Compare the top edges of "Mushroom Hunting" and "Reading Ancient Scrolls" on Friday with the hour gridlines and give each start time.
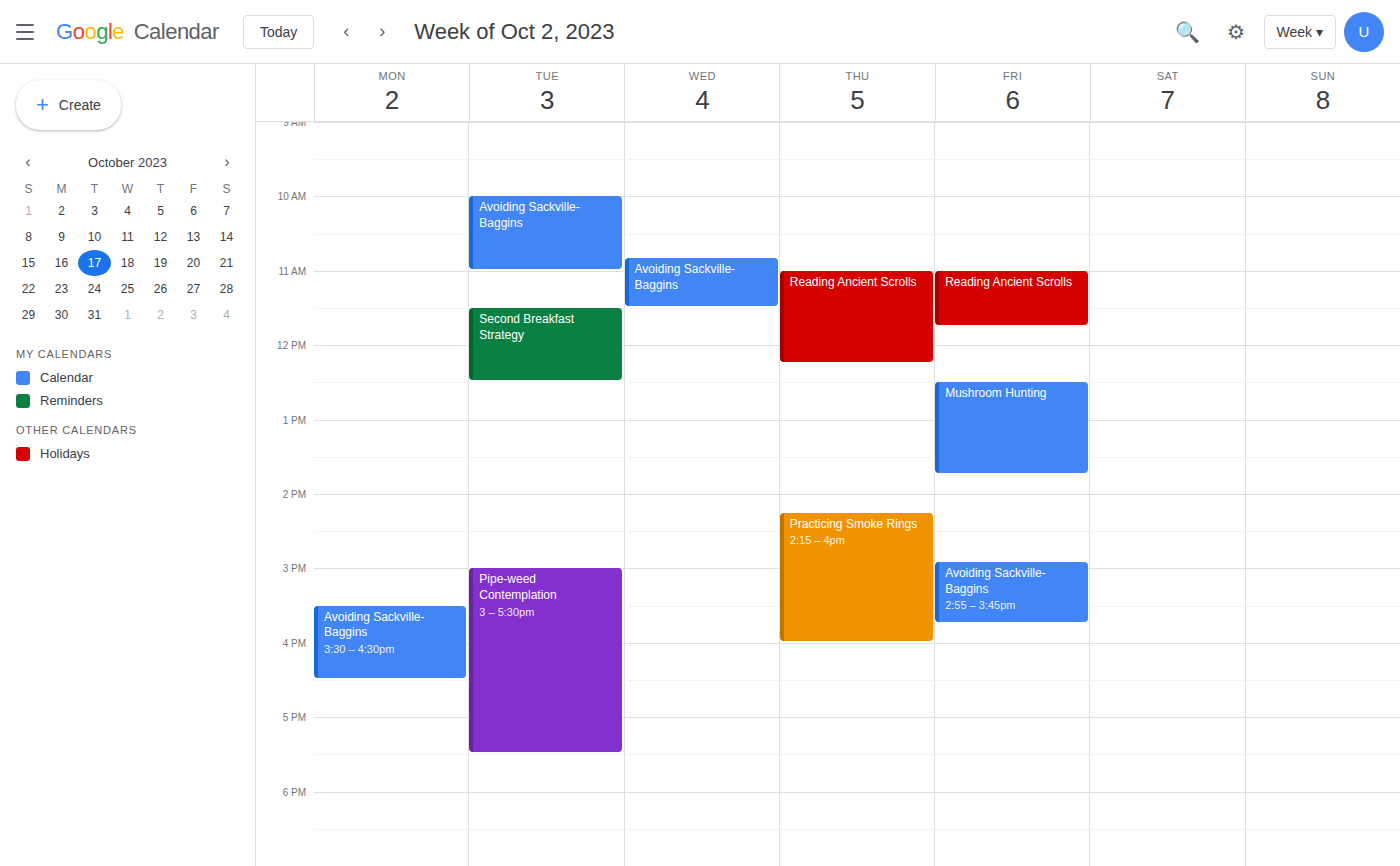
"Mushroom Hunting": 12:30, halfway between the 12:00 and 13:00 lines. "Reading Ancient Scrolls": 11:00, exactly on the 11:00 line.